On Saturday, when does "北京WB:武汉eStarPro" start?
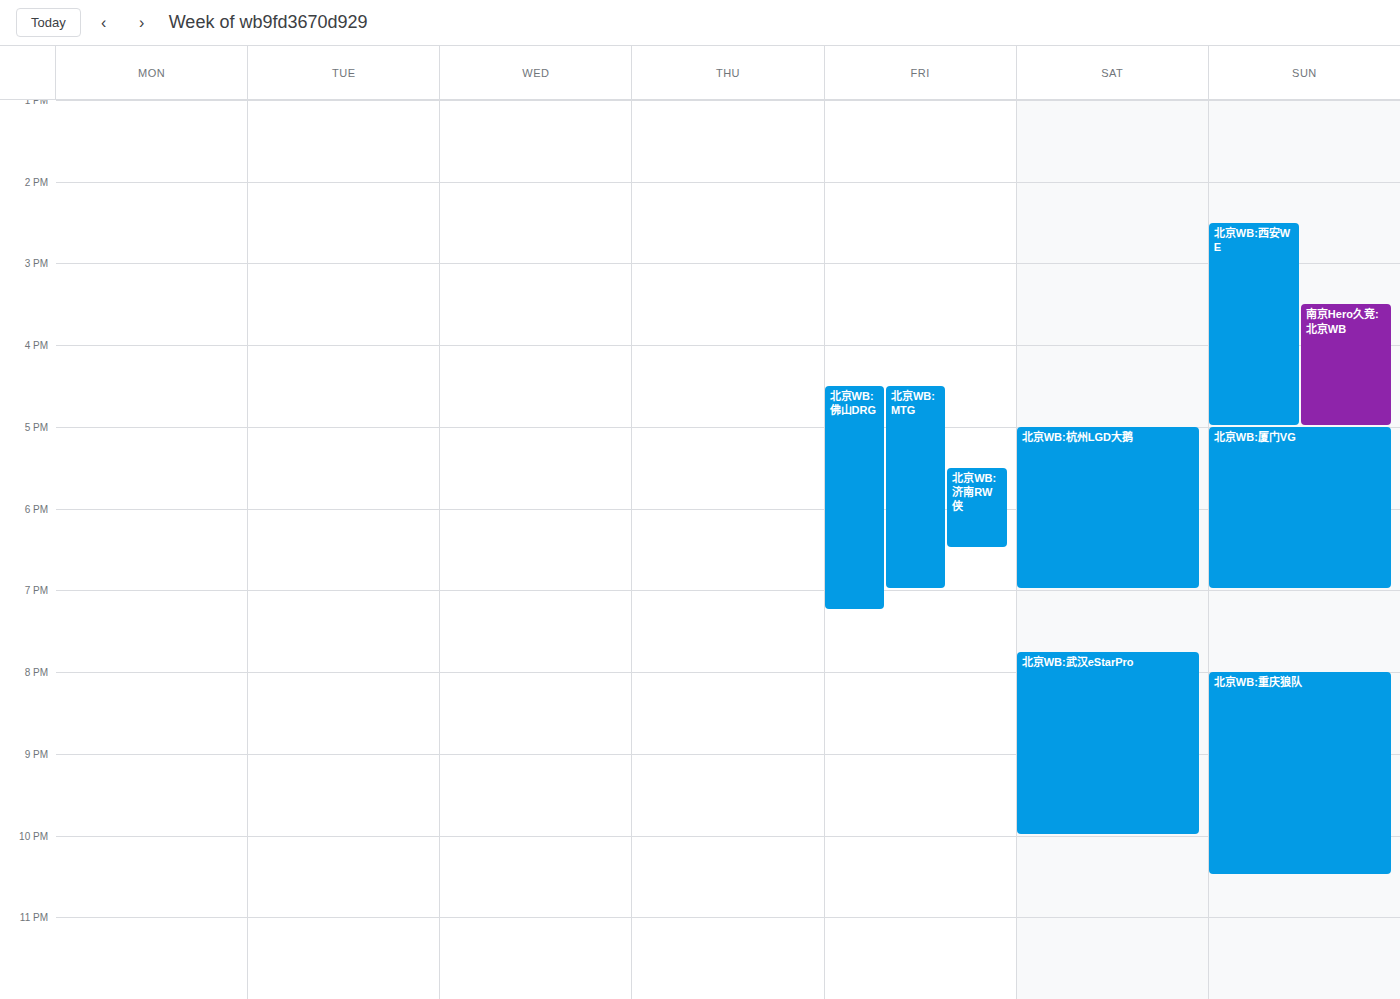
7:45 PM